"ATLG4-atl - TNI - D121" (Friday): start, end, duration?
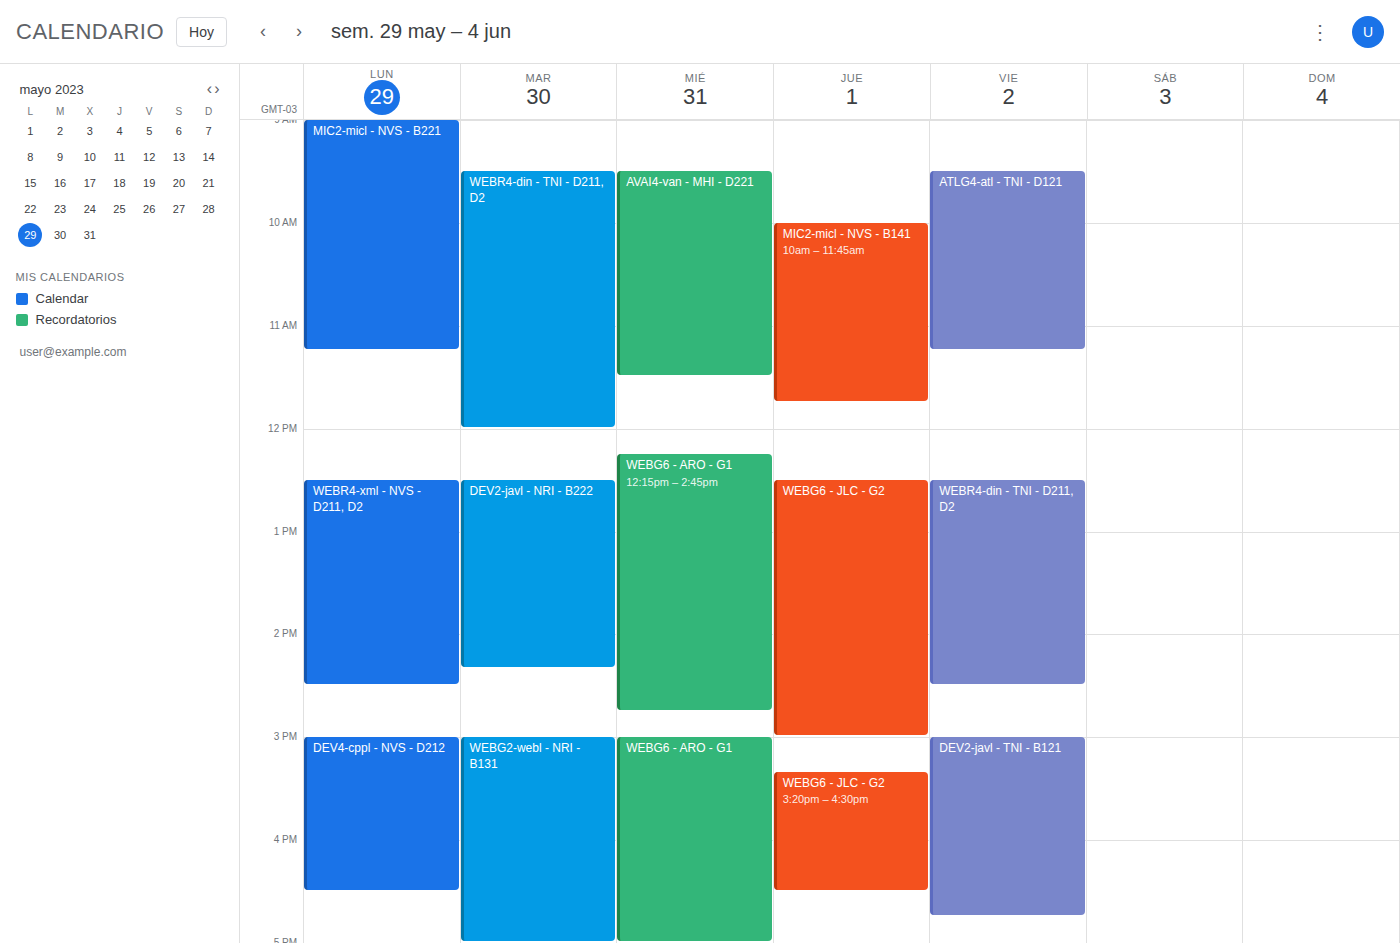
9:30 AM to 11:15 AM, 1 hour 45 minutes